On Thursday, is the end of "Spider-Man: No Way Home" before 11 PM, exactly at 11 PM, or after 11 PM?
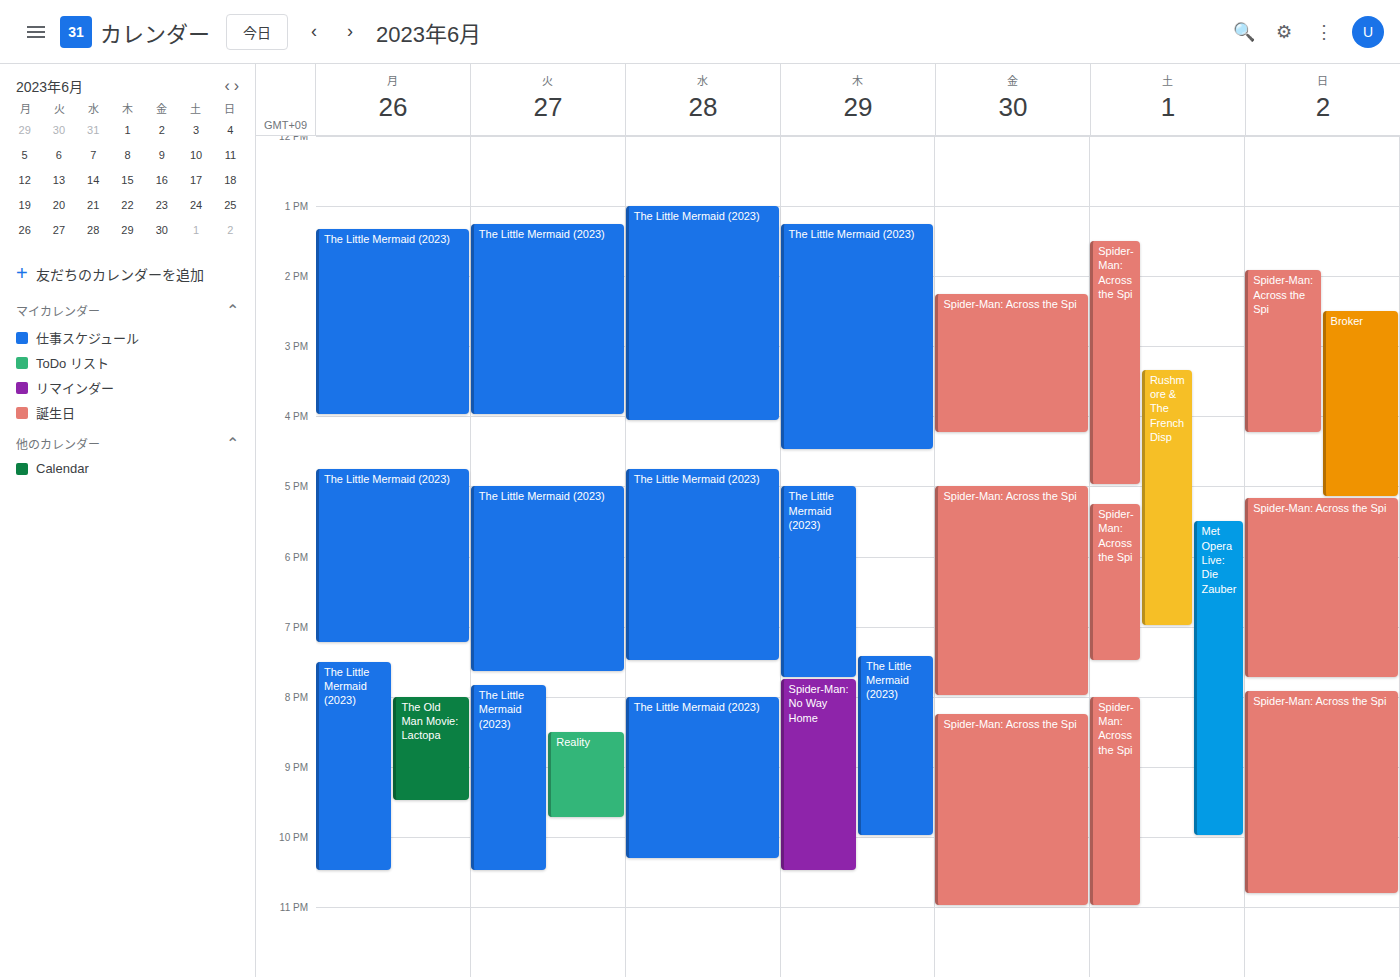
10:30 PM -- before 11 PM, 30 minutes above the 11 PM line.